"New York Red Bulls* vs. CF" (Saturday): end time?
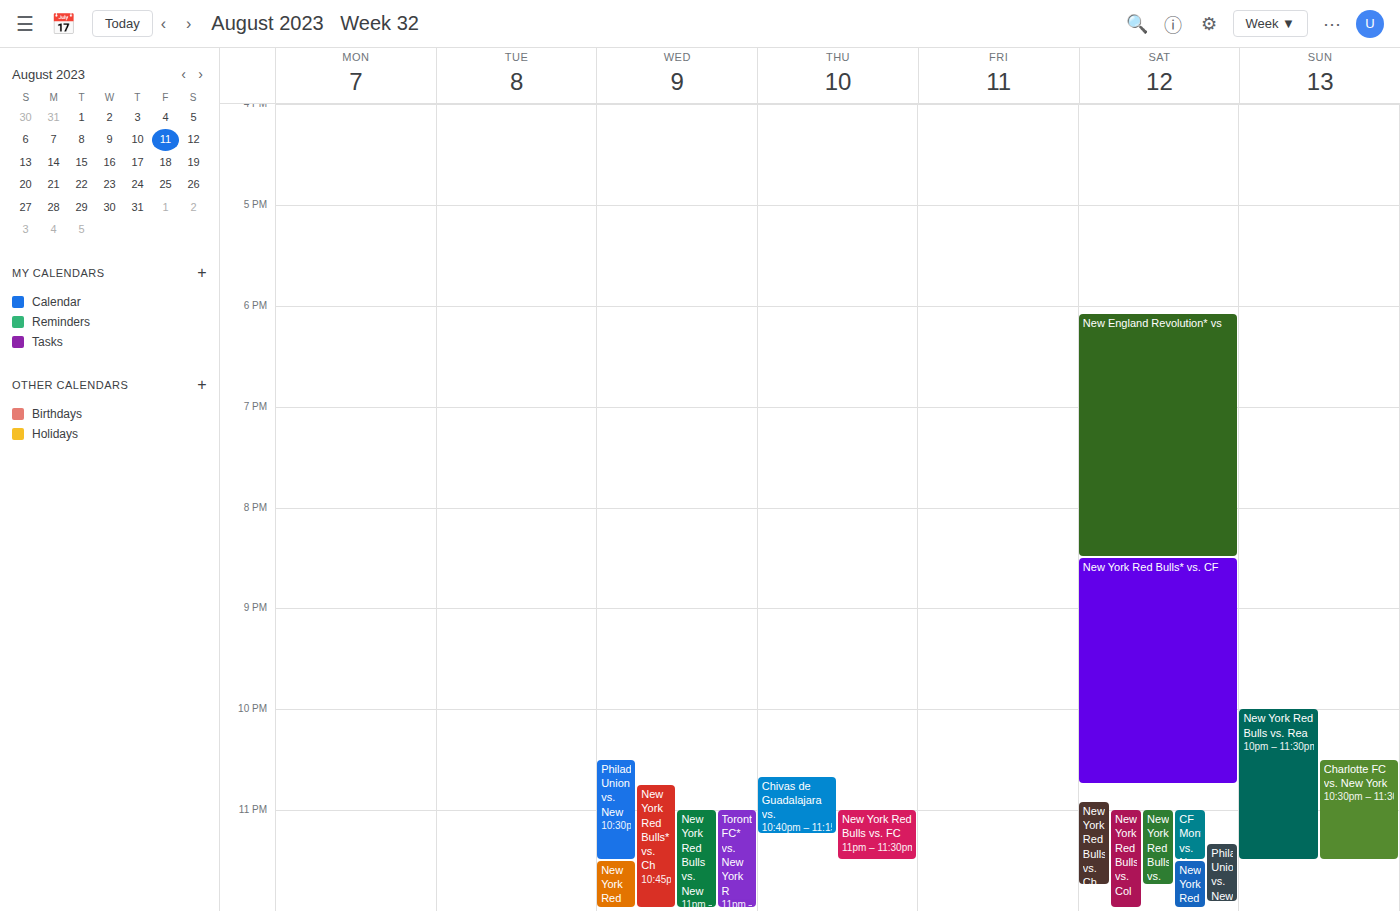
10:45 PM